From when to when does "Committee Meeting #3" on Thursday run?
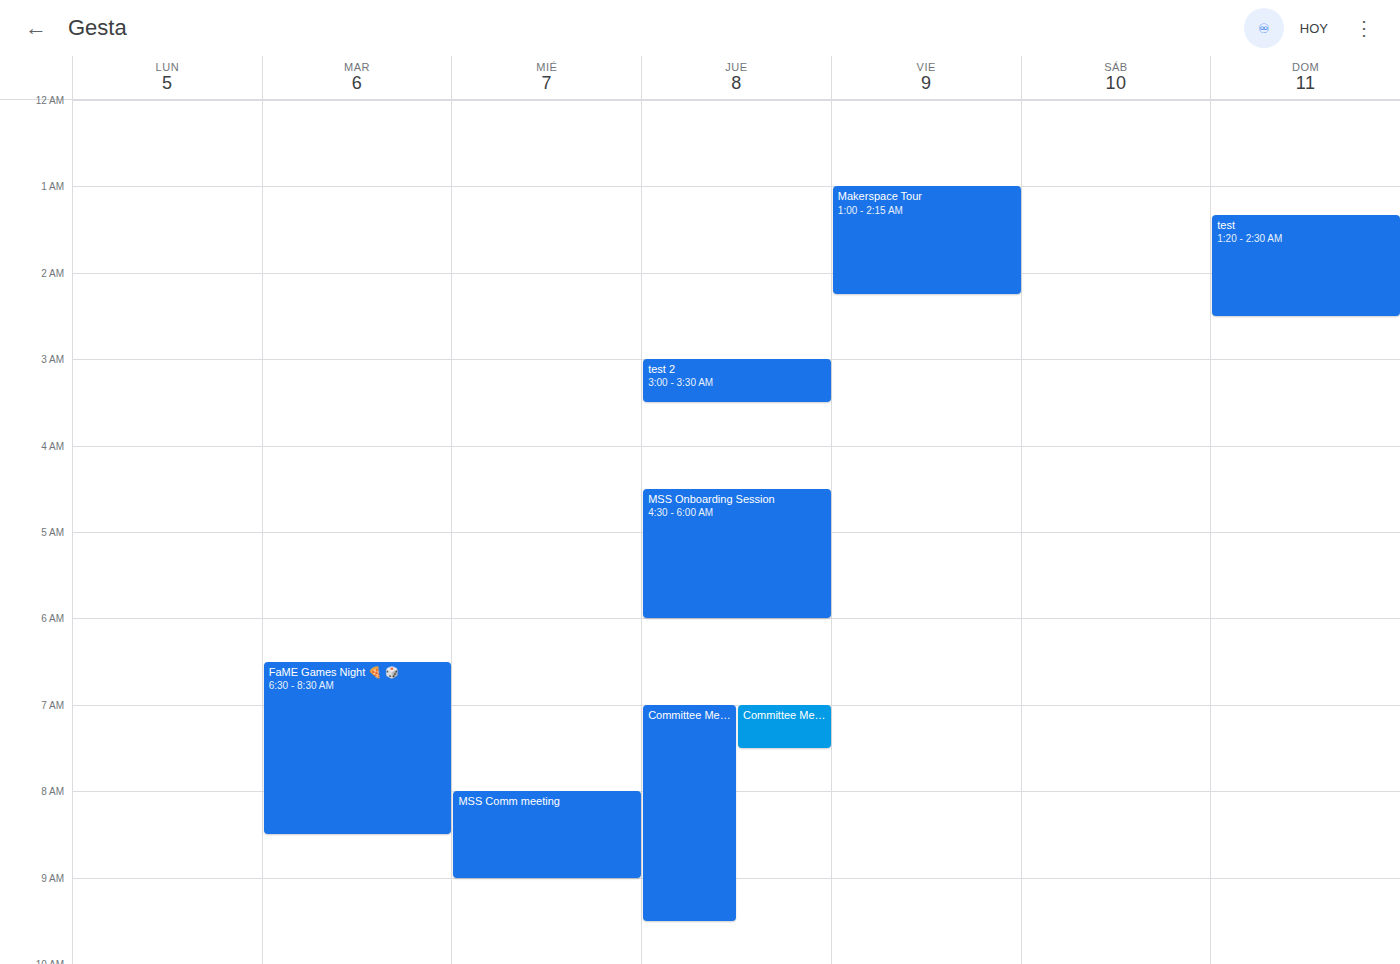
7:00 AM to 7:30 AM